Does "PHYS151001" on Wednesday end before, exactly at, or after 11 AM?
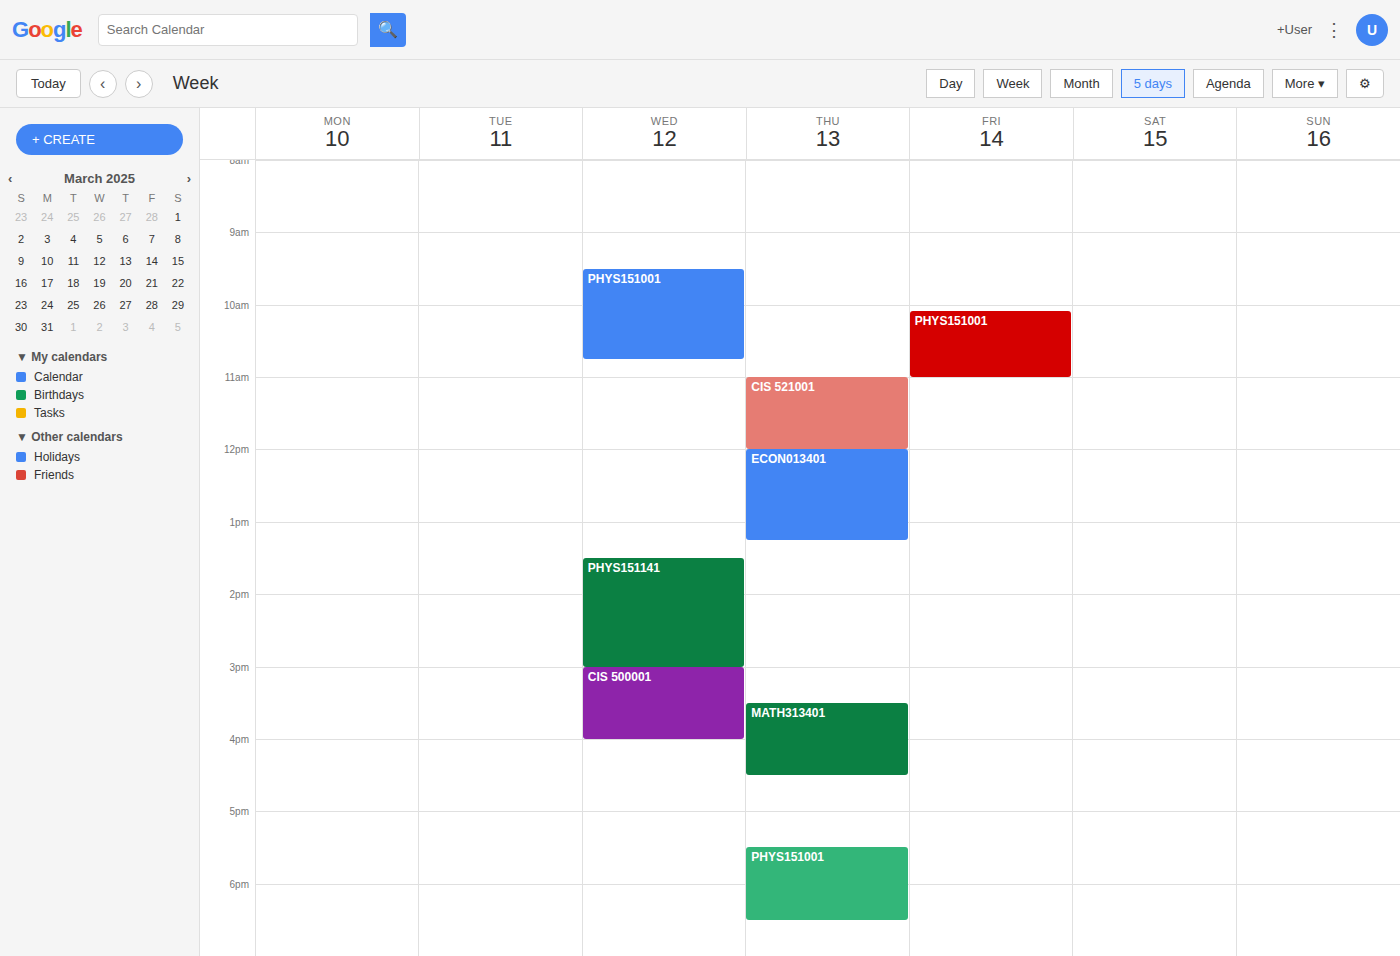
10:45 AM -- before 11 AM, 15 minutes above the 11 AM line.